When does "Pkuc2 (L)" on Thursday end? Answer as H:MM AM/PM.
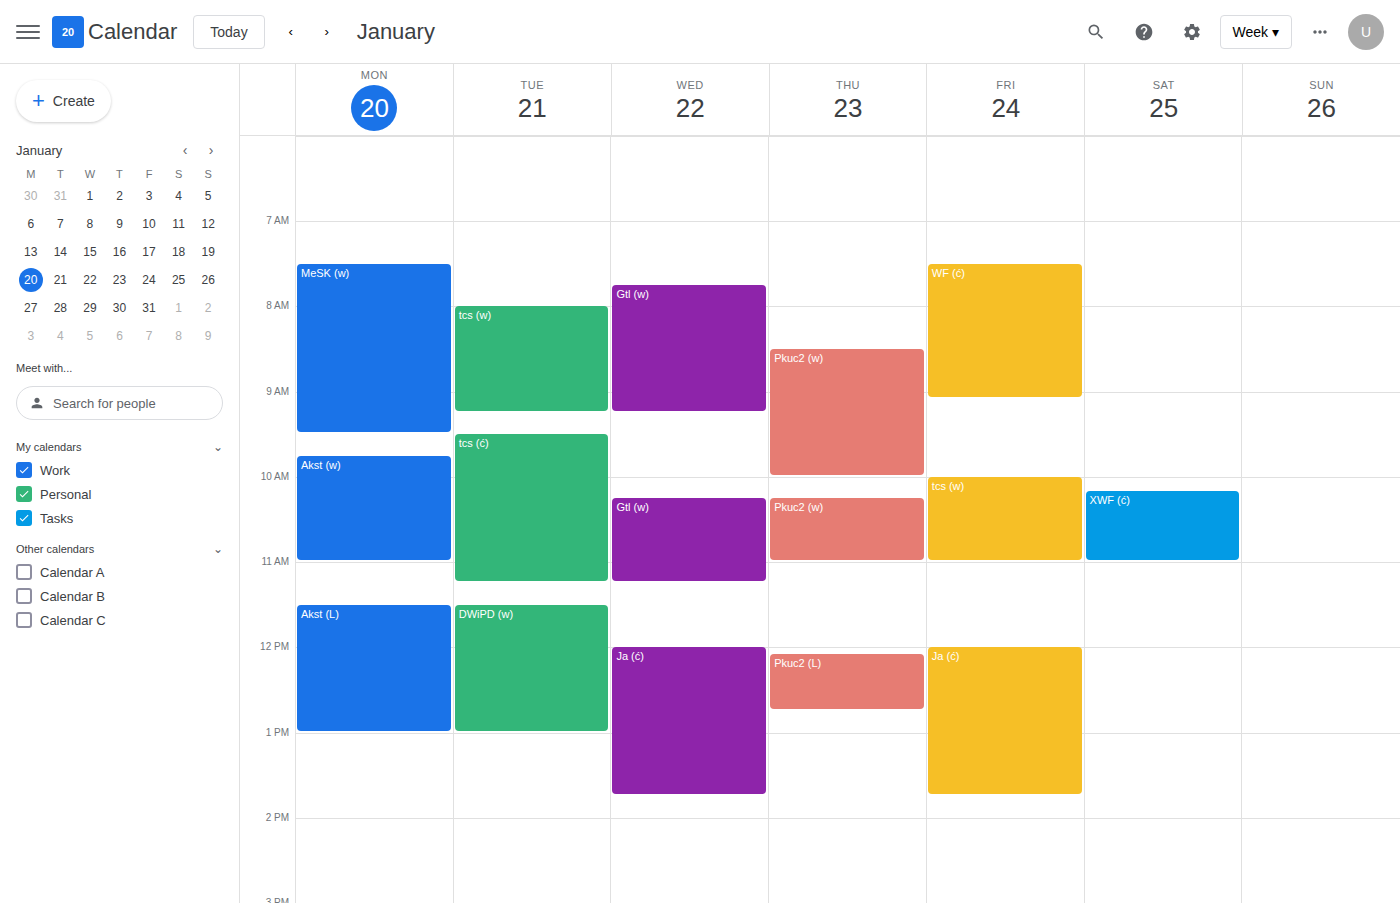
12:45 PM